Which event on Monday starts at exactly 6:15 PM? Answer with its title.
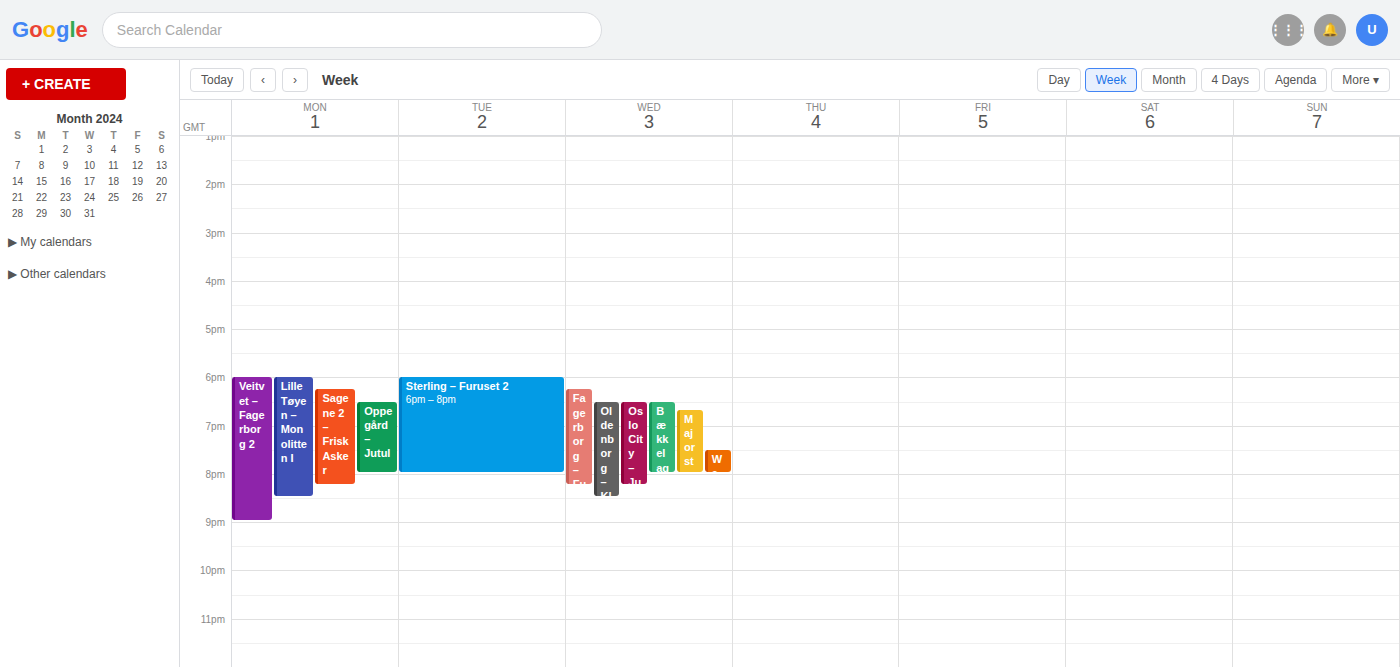
"Sagene 2 – Frisk Asker"